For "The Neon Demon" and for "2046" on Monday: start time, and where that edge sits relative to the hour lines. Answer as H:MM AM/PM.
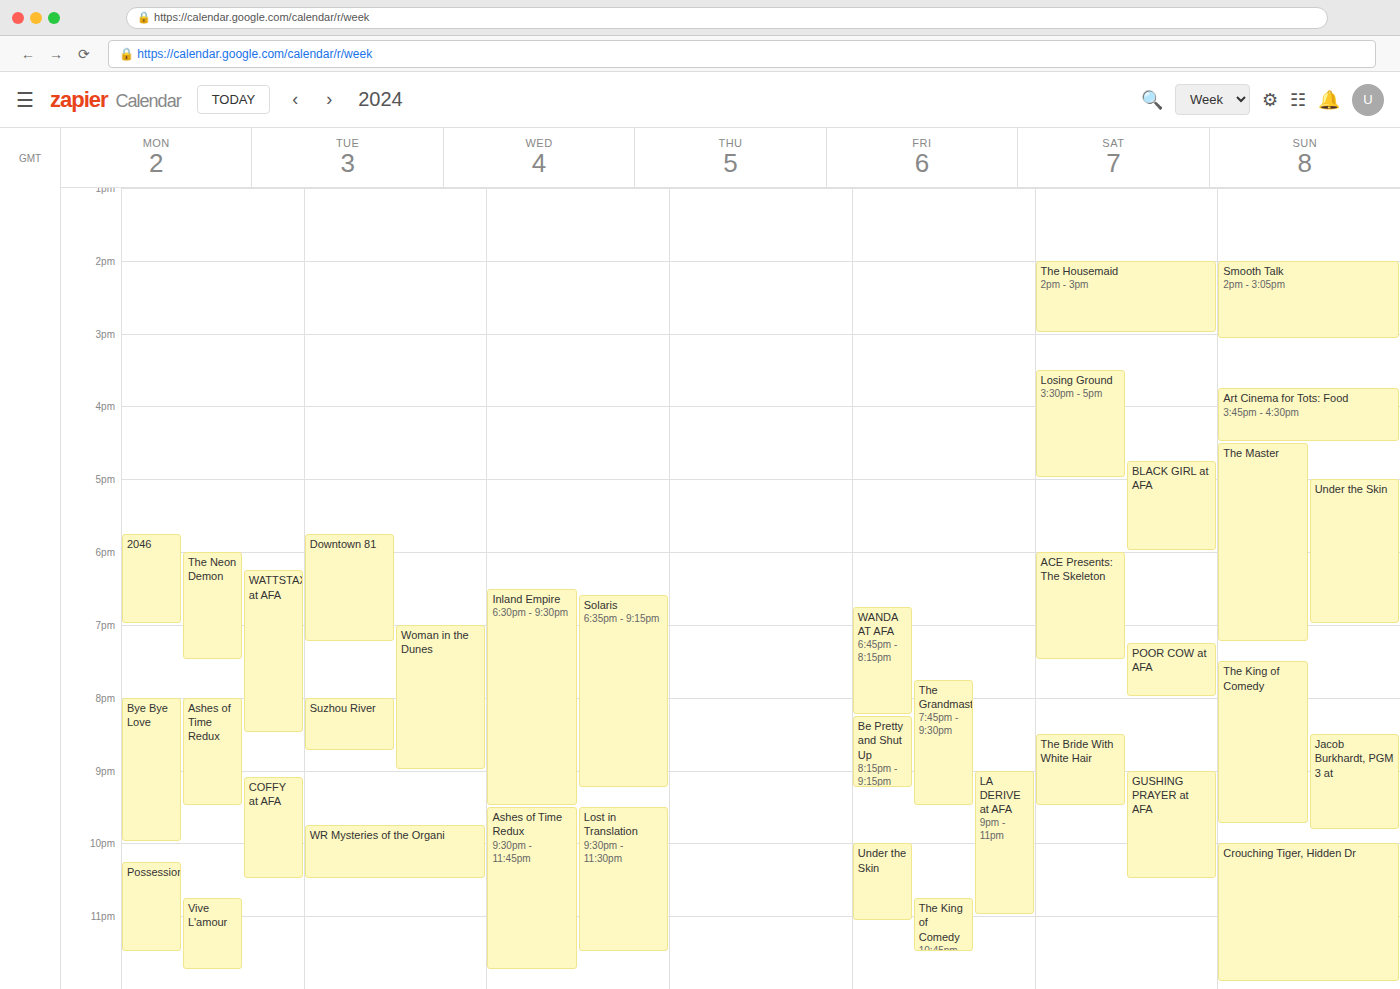
"The Neon Demon": 6:00 PM, exactly on the 6 PM line. "2046": 5:45 PM, neither: three quarters of the way from the 5 PM line to the 6 PM line.